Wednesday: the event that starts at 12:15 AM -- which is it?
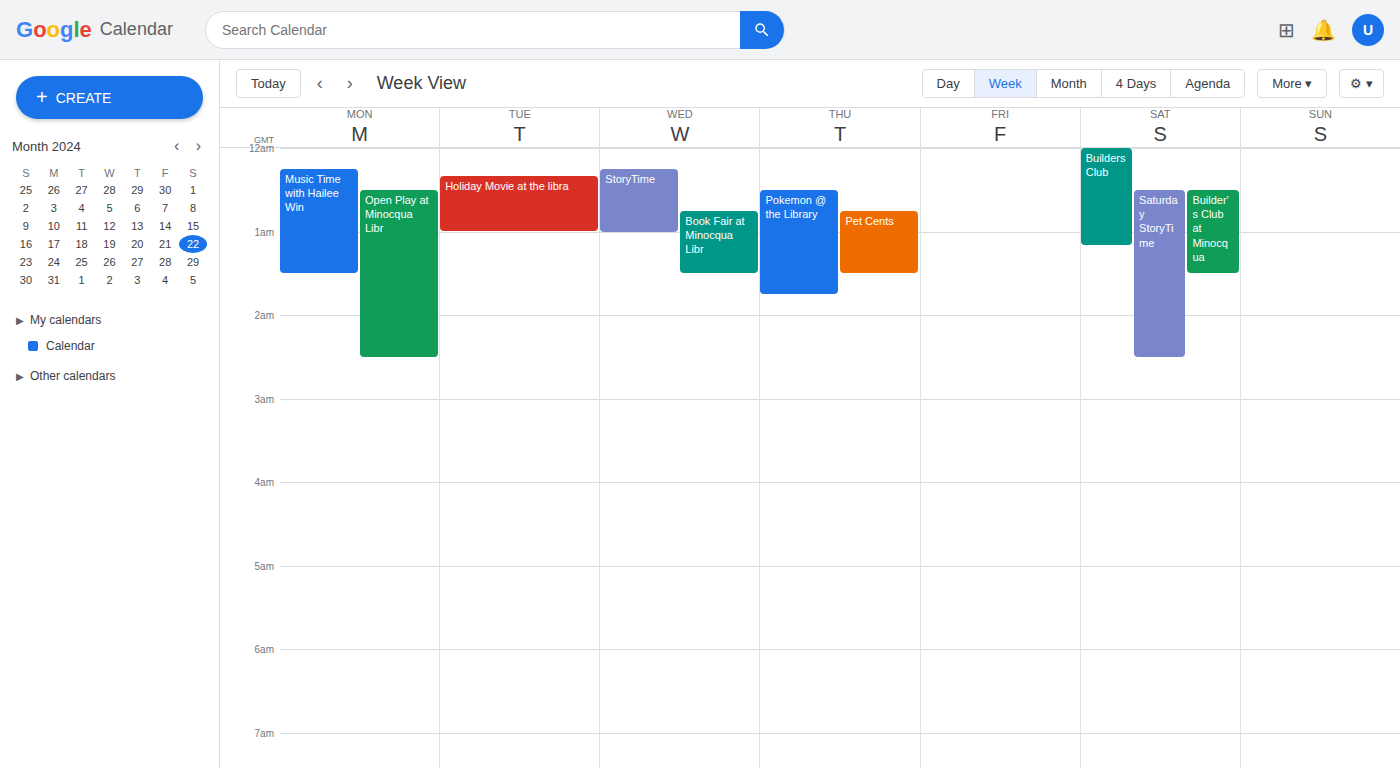
"StoryTime"